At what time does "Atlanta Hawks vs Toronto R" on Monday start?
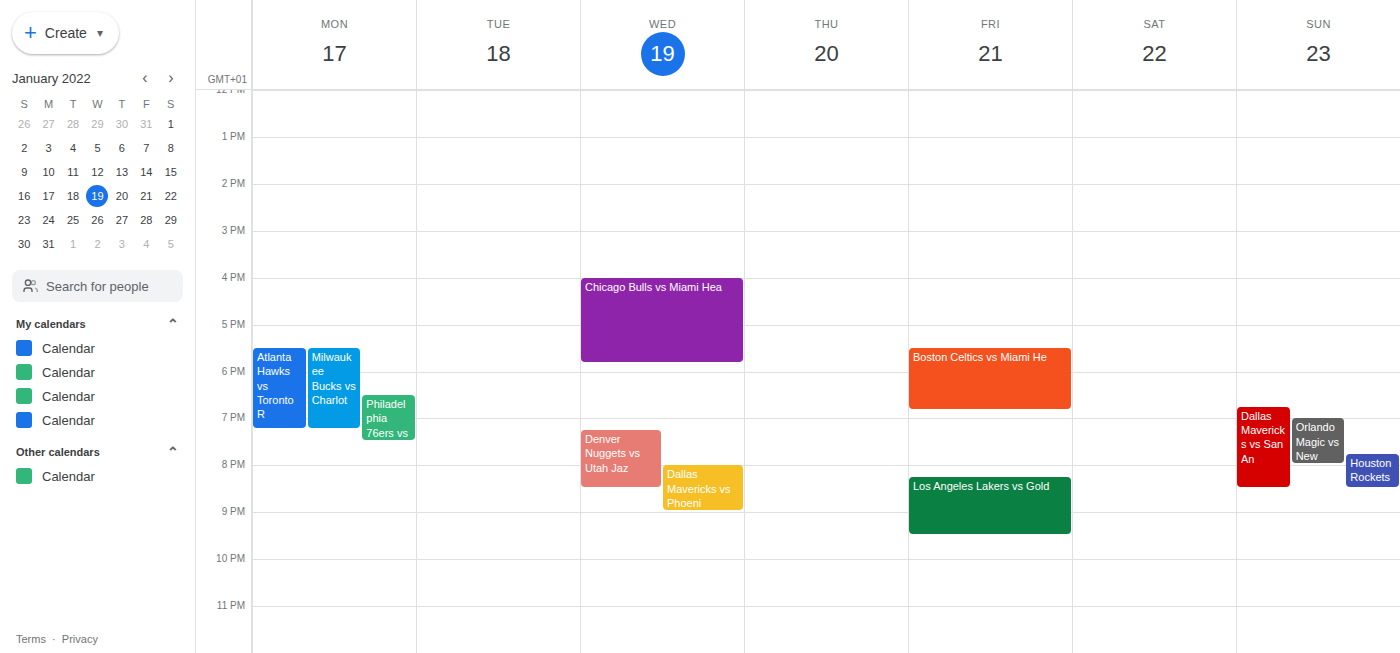
5:30 PM